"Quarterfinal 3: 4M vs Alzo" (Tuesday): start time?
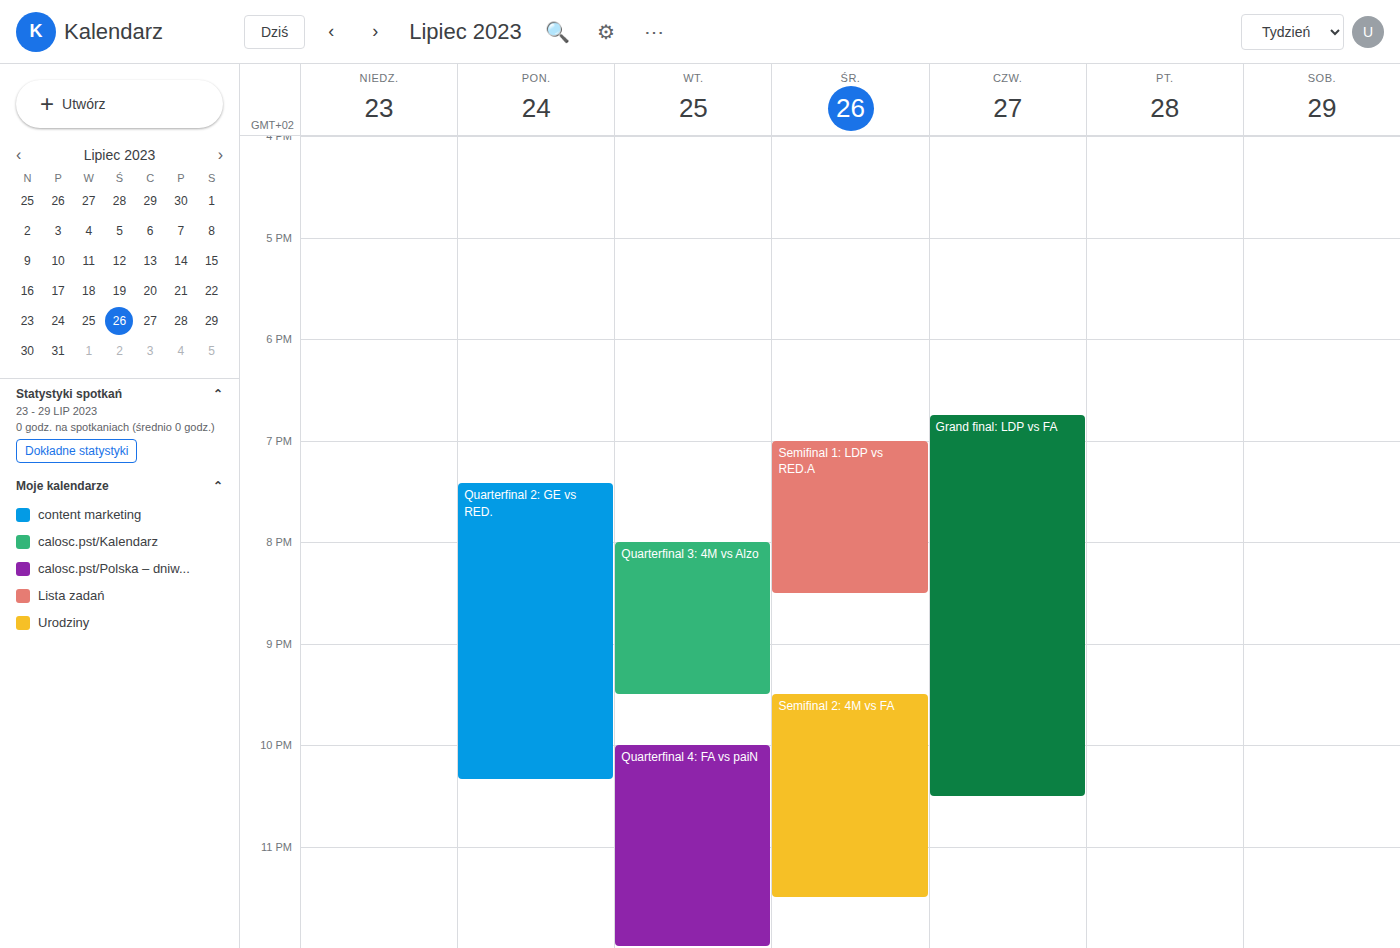
8:00 PM